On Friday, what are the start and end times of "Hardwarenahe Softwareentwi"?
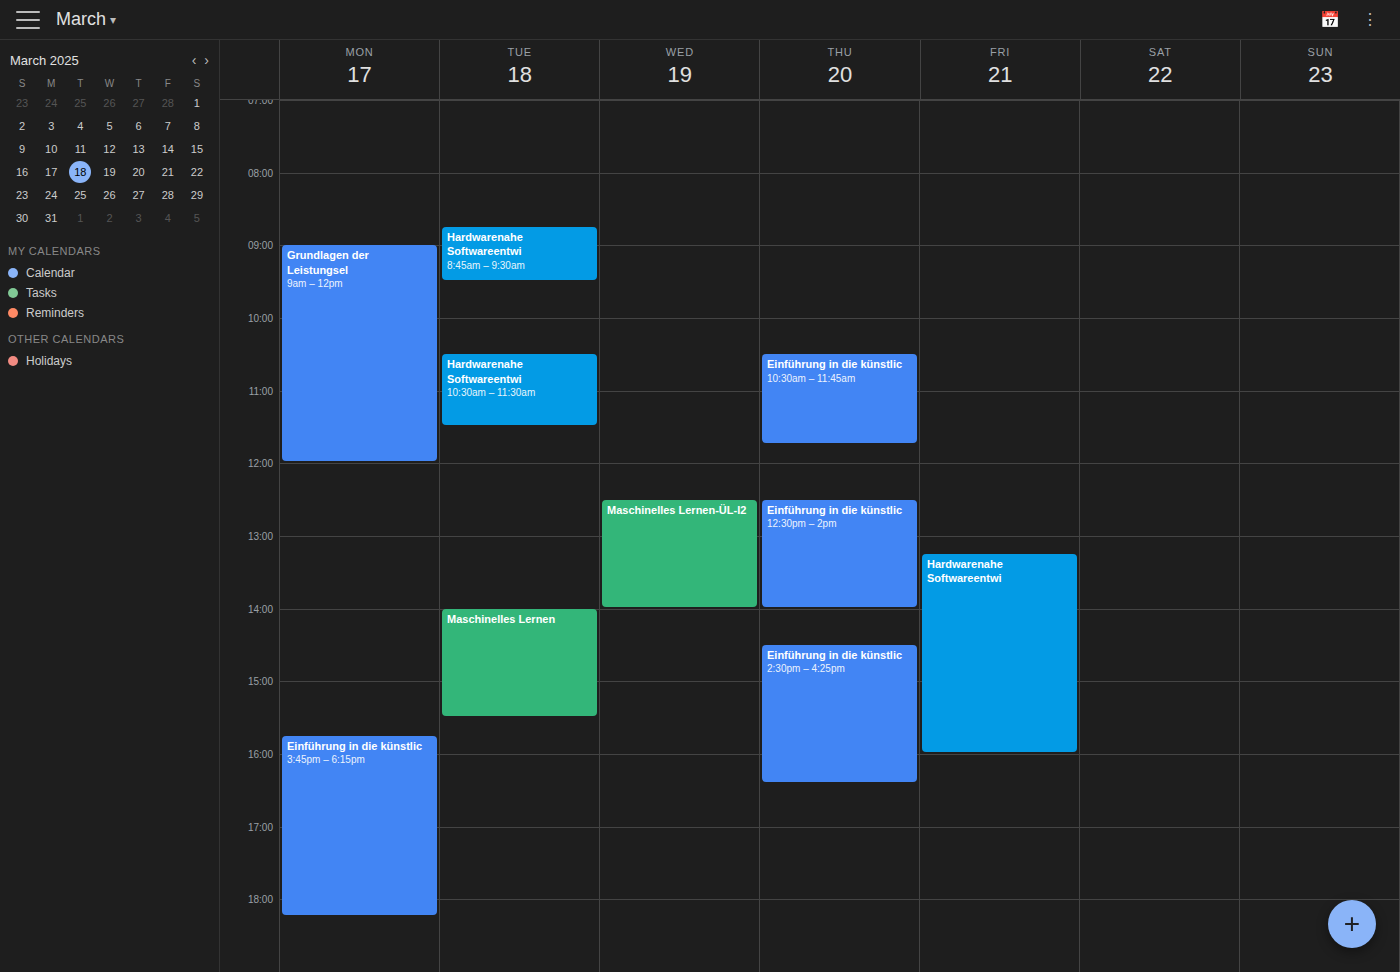
1:15 PM to 4:00 PM